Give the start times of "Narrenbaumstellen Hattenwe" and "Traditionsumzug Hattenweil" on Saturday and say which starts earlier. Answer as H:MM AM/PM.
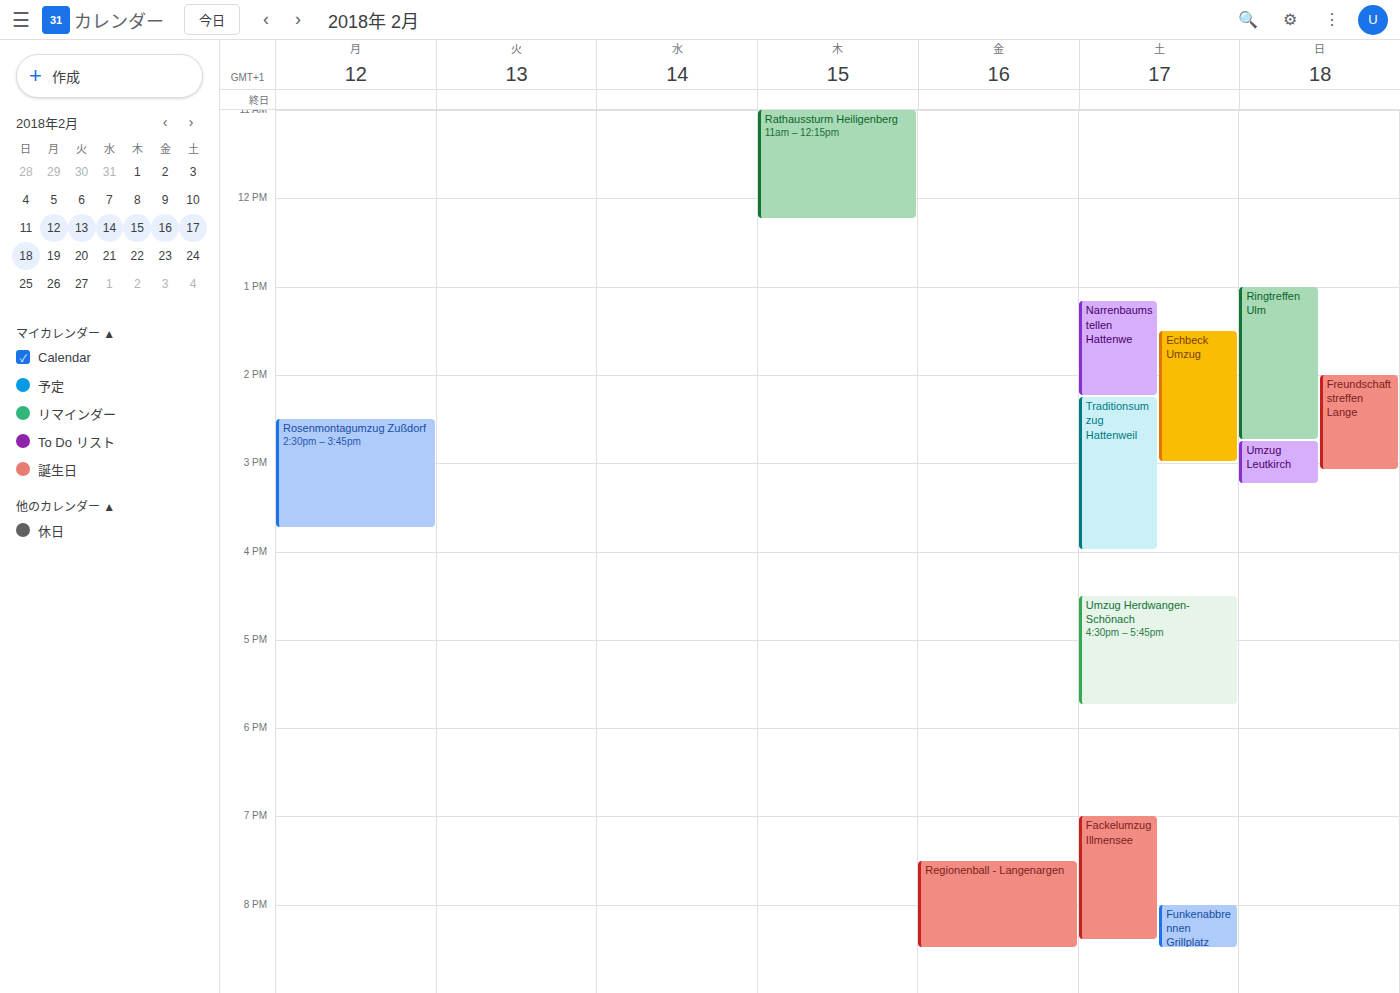
"Narrenbaumstellen Hattenwe" 1:10 PM; "Traditionsumzug Hattenweil" 2:15 PM.